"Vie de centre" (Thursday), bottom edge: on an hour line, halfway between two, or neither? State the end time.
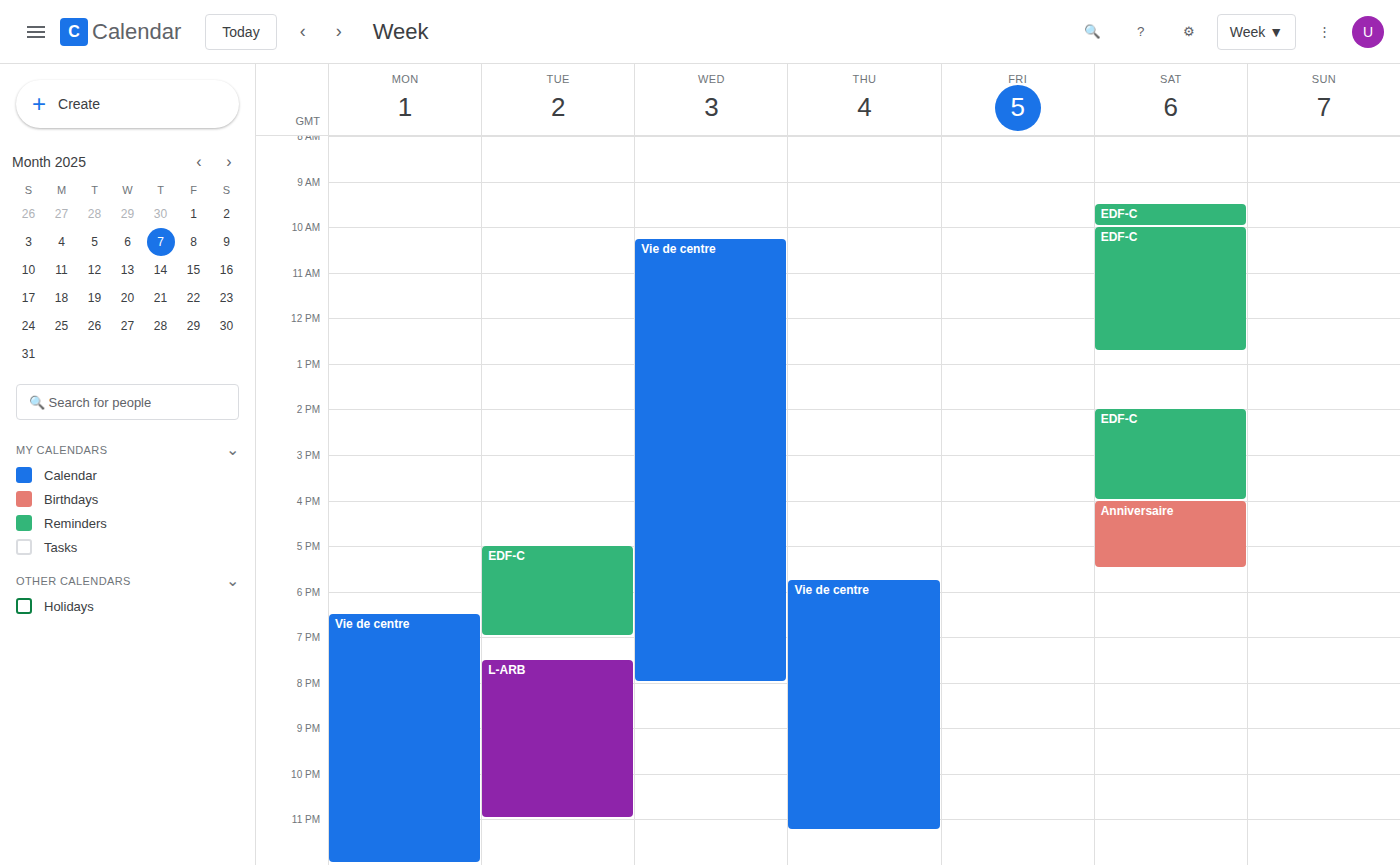
11:15 PM -- neither: a quarter of the way from the 11 PM line to the 12 AM line.